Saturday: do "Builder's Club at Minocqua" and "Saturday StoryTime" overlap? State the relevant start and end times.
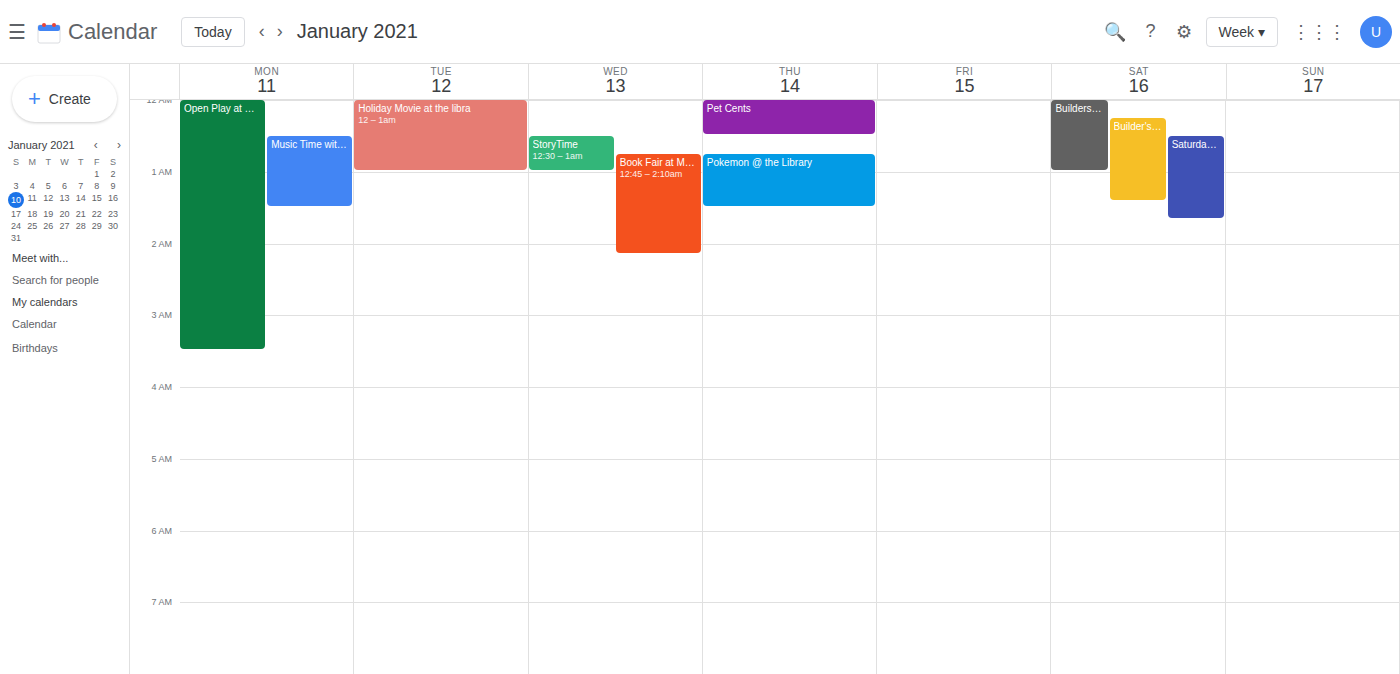
"Saturday StoryTime" starts at 12:30 AM, before "Builder's Club at Minocqua" ends at 1:25 AM -- they overlap.